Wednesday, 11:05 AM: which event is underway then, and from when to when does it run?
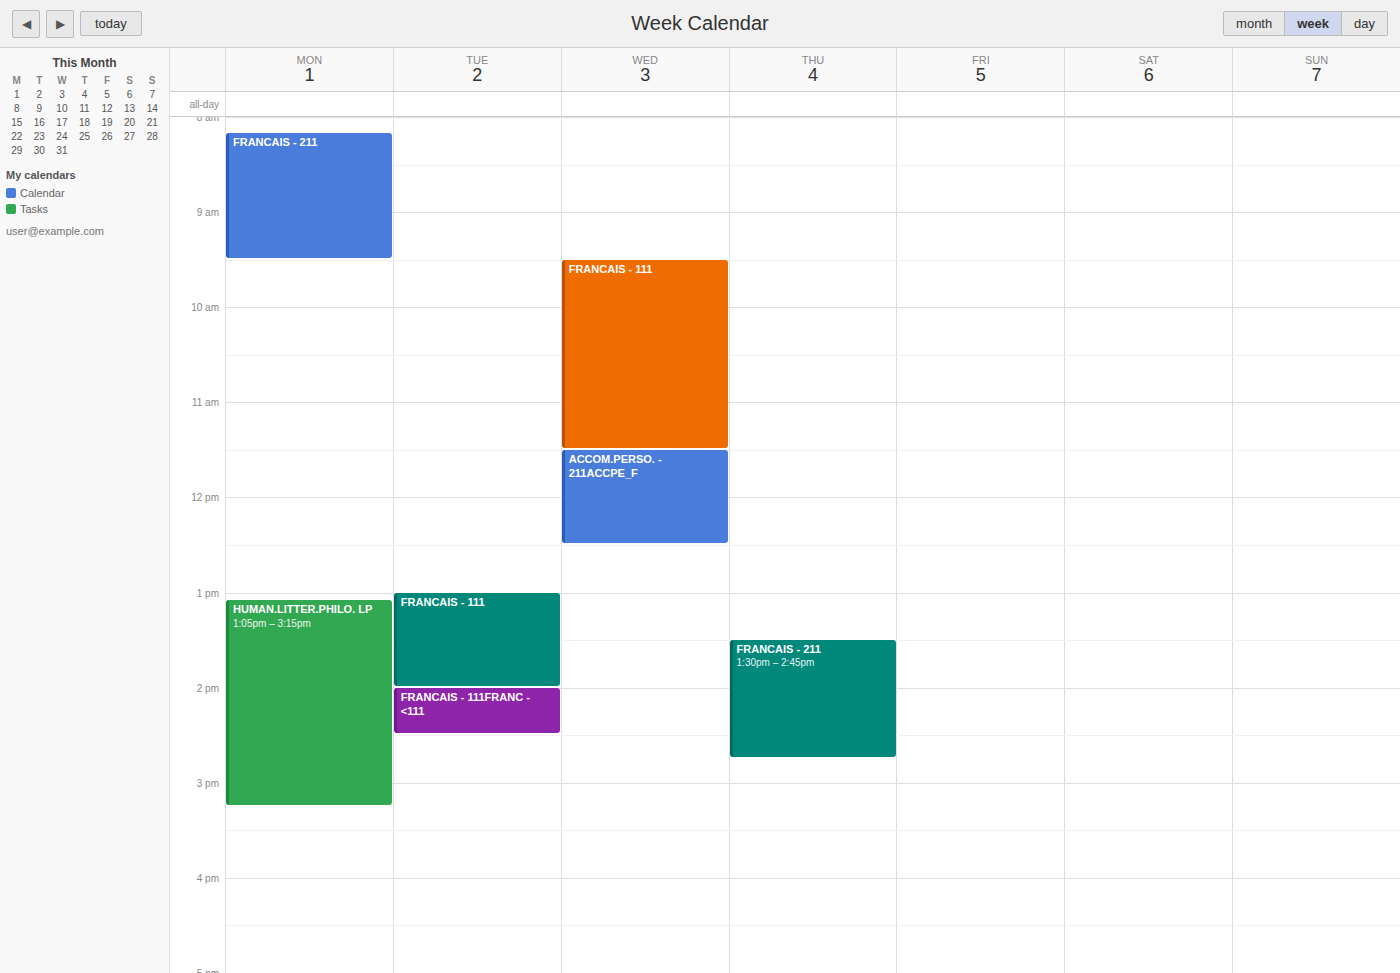
"FRANCAIS - 111", 9:30 AM to 11:30 AM